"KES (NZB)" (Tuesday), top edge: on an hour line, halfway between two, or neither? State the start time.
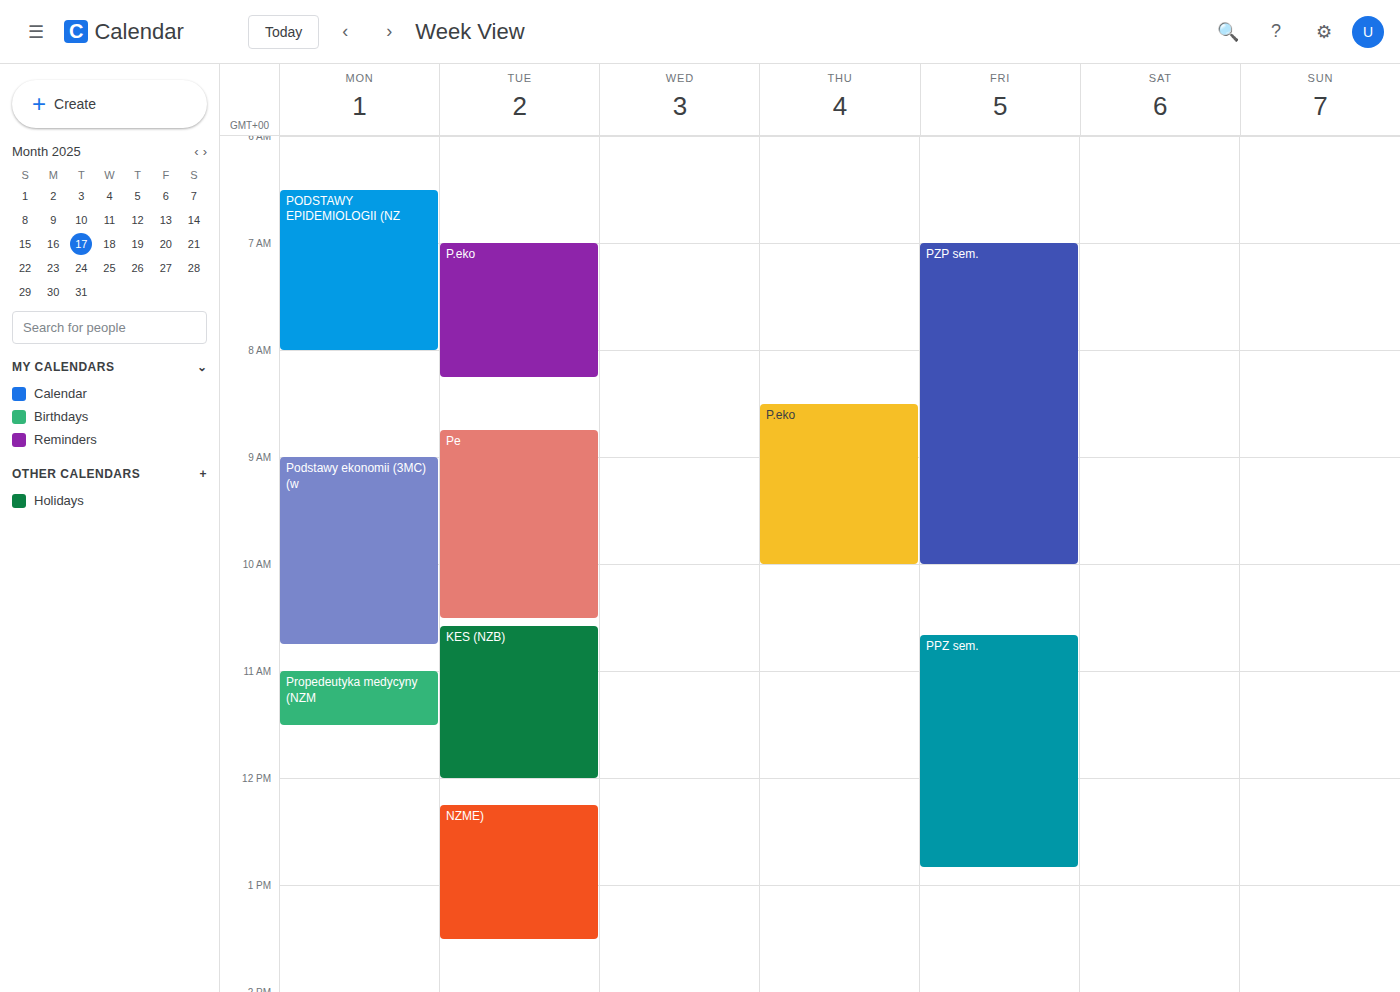
10:35 -- neither: 35 minutes below the 10:00 line and 25 minutes above the 11:00 line.